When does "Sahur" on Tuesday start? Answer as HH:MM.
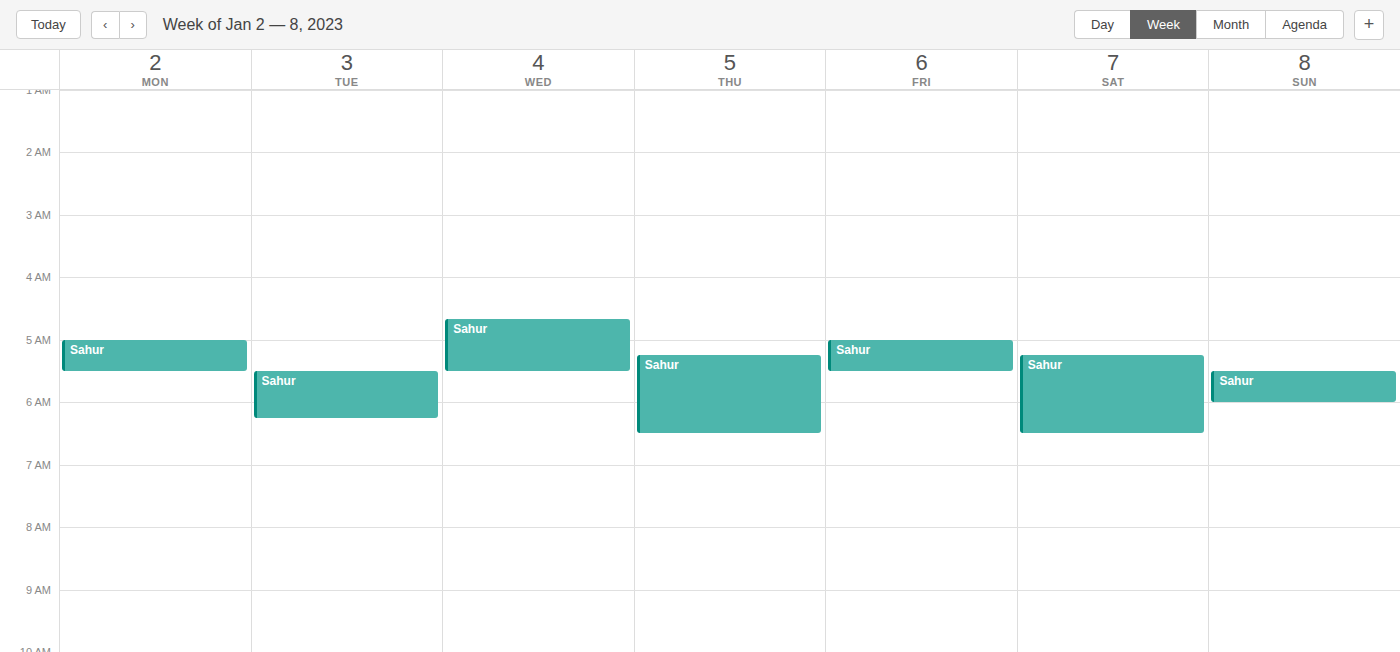
05:30